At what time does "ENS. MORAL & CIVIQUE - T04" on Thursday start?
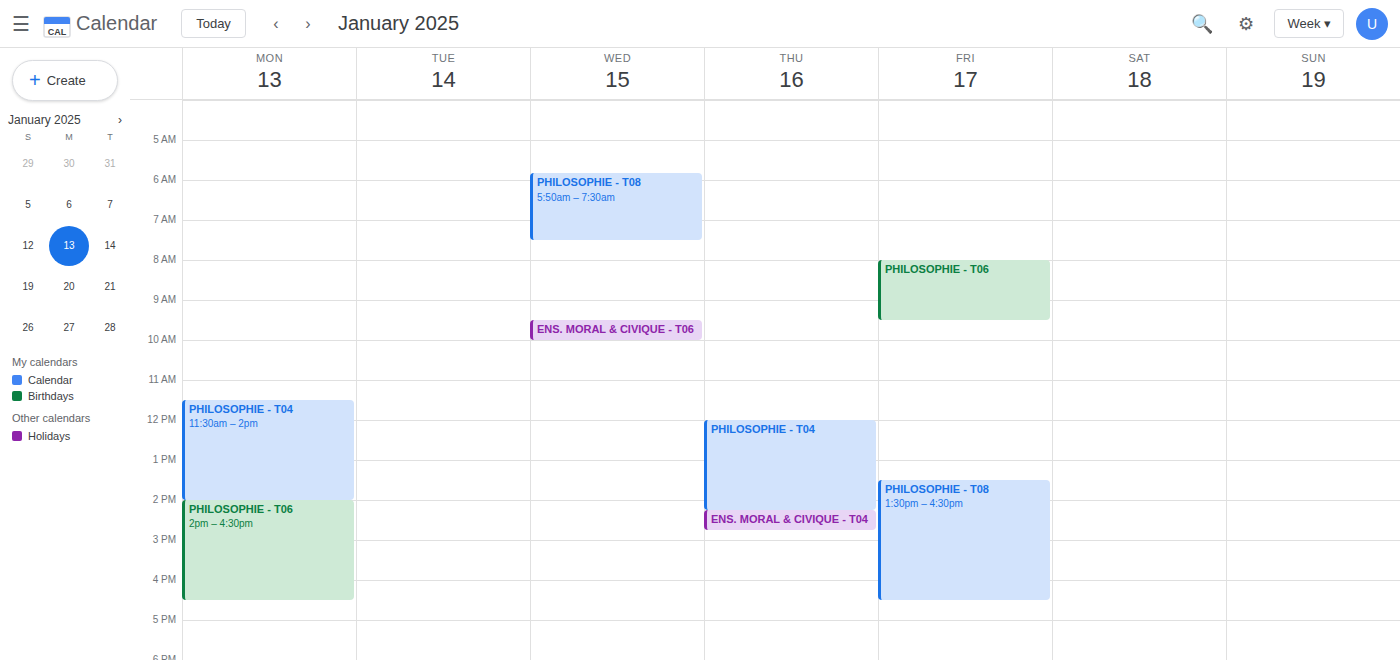
2:15 PM